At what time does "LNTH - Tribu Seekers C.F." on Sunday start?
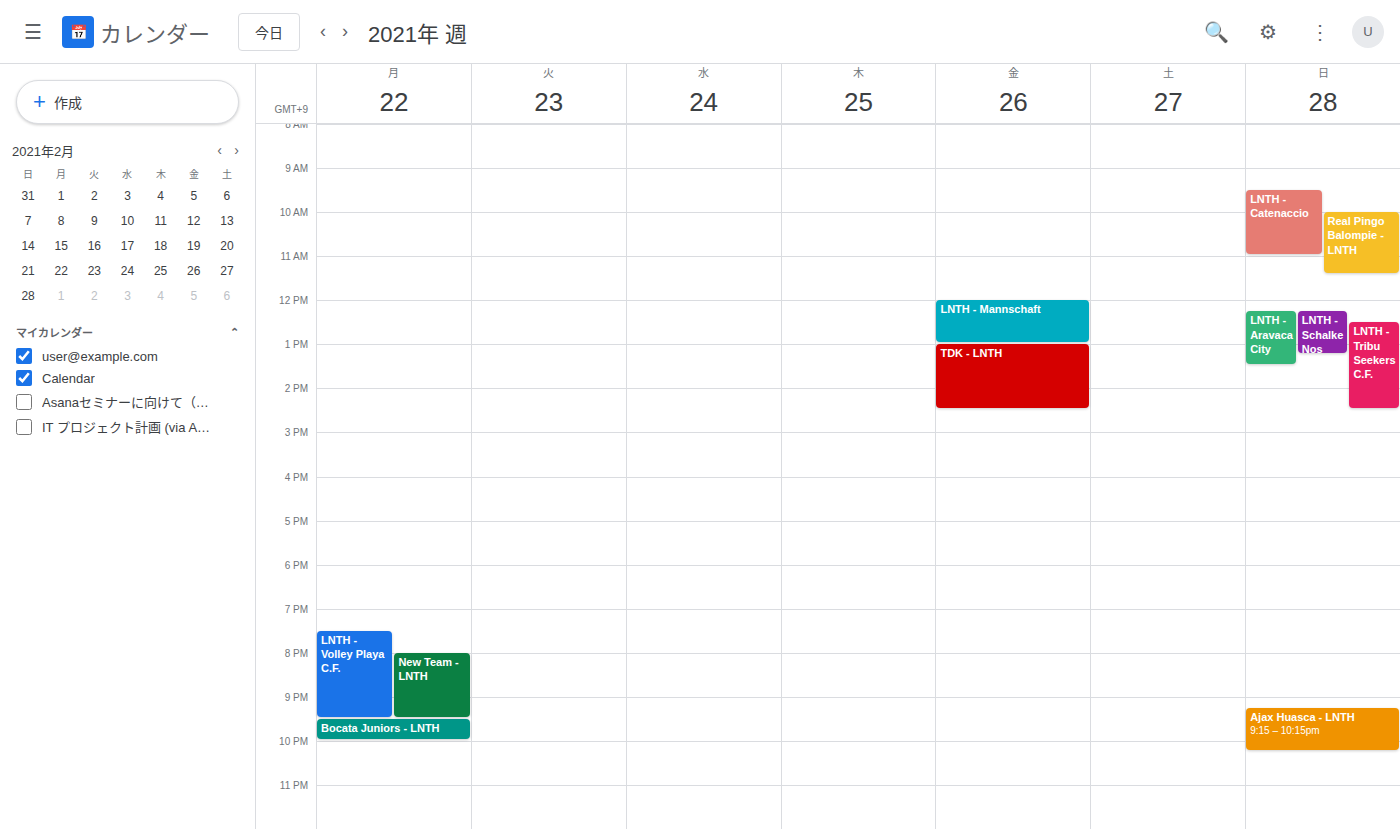
12:30